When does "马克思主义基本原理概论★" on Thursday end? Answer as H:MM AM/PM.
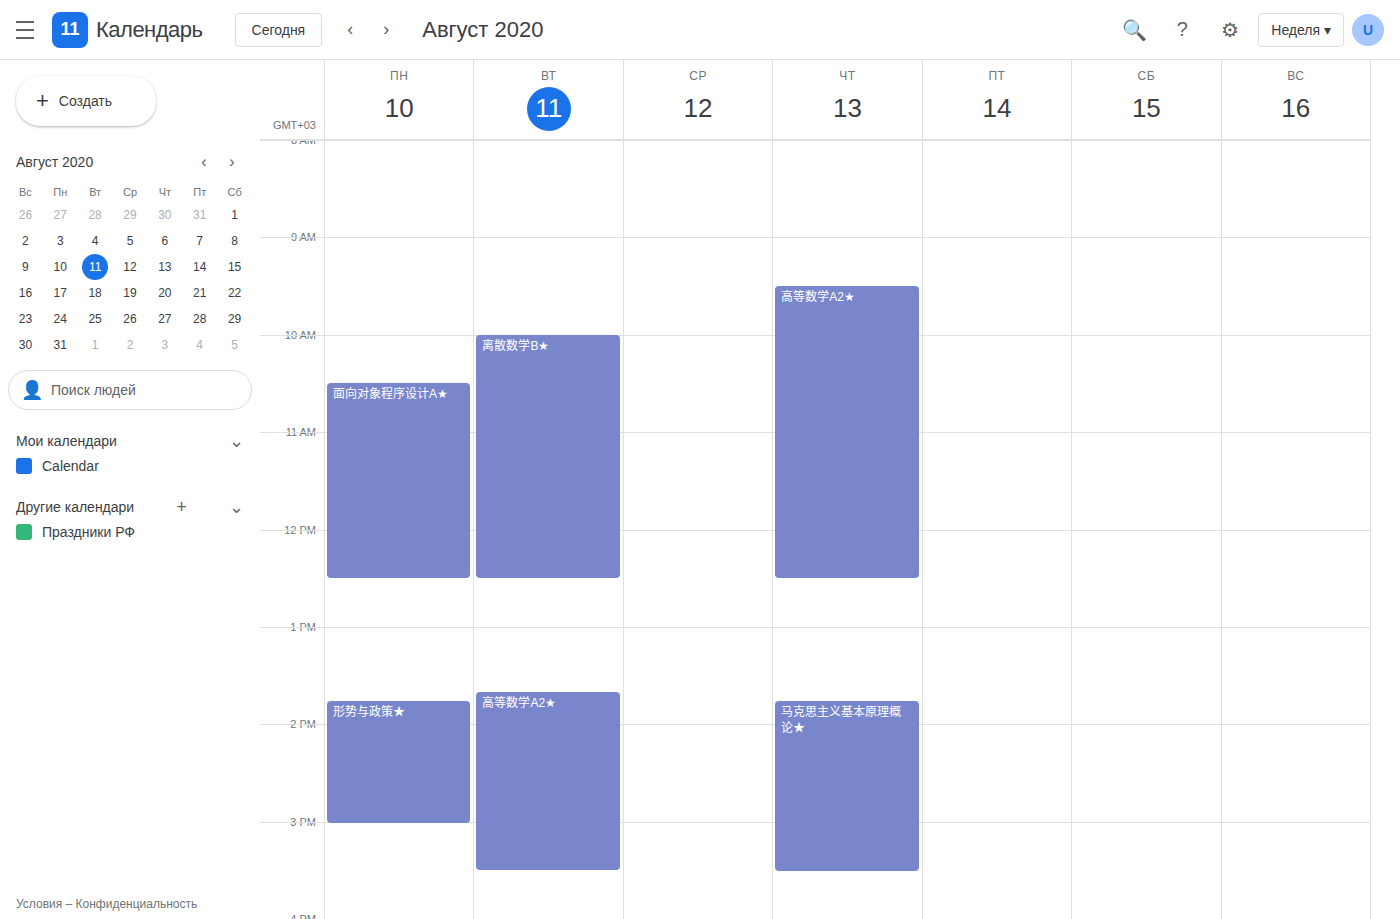
3:30 PM